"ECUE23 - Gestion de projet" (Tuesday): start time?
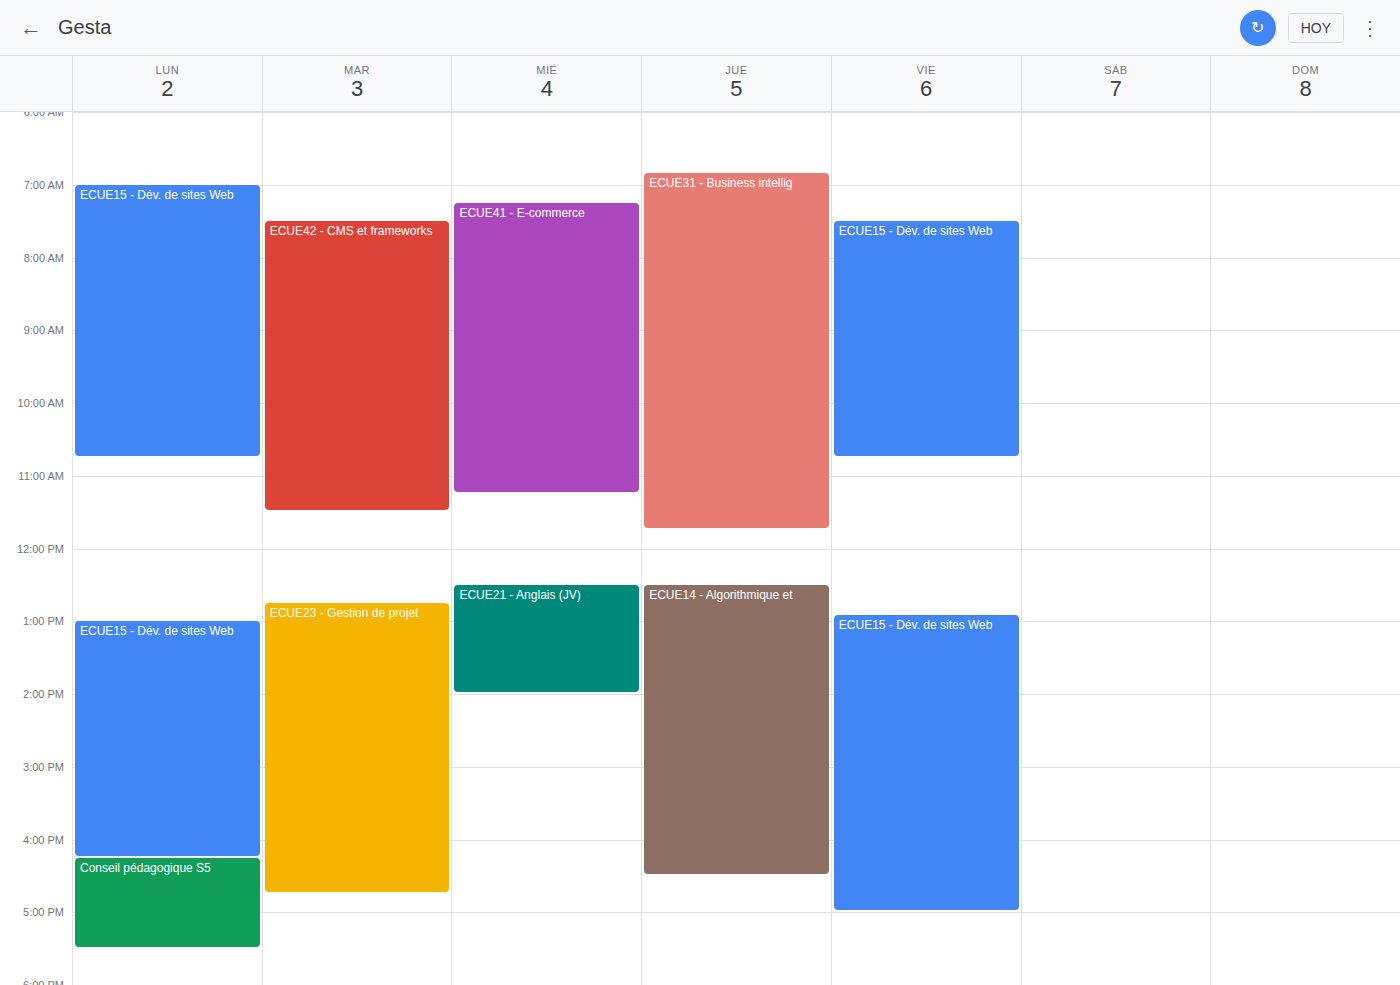
12:45 PM